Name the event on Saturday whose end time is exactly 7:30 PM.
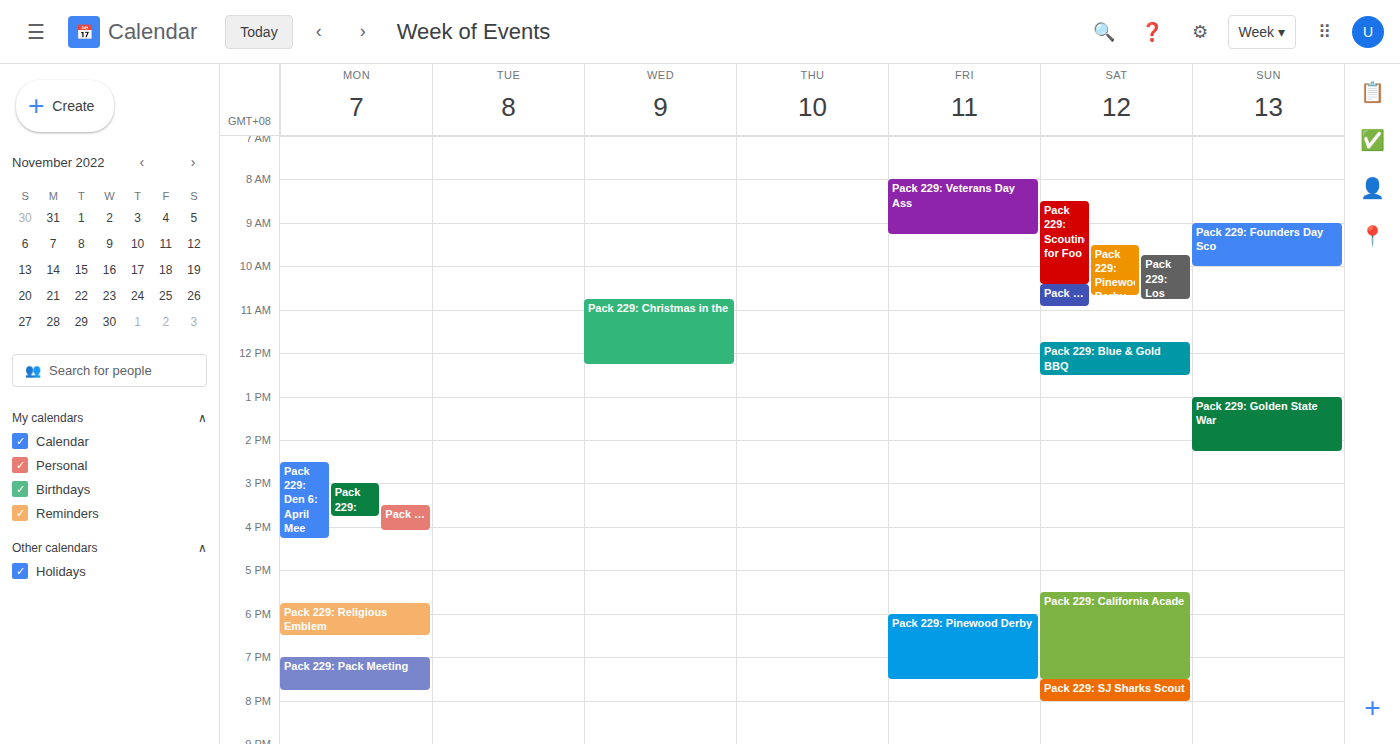
"Pack 229: California Acade"